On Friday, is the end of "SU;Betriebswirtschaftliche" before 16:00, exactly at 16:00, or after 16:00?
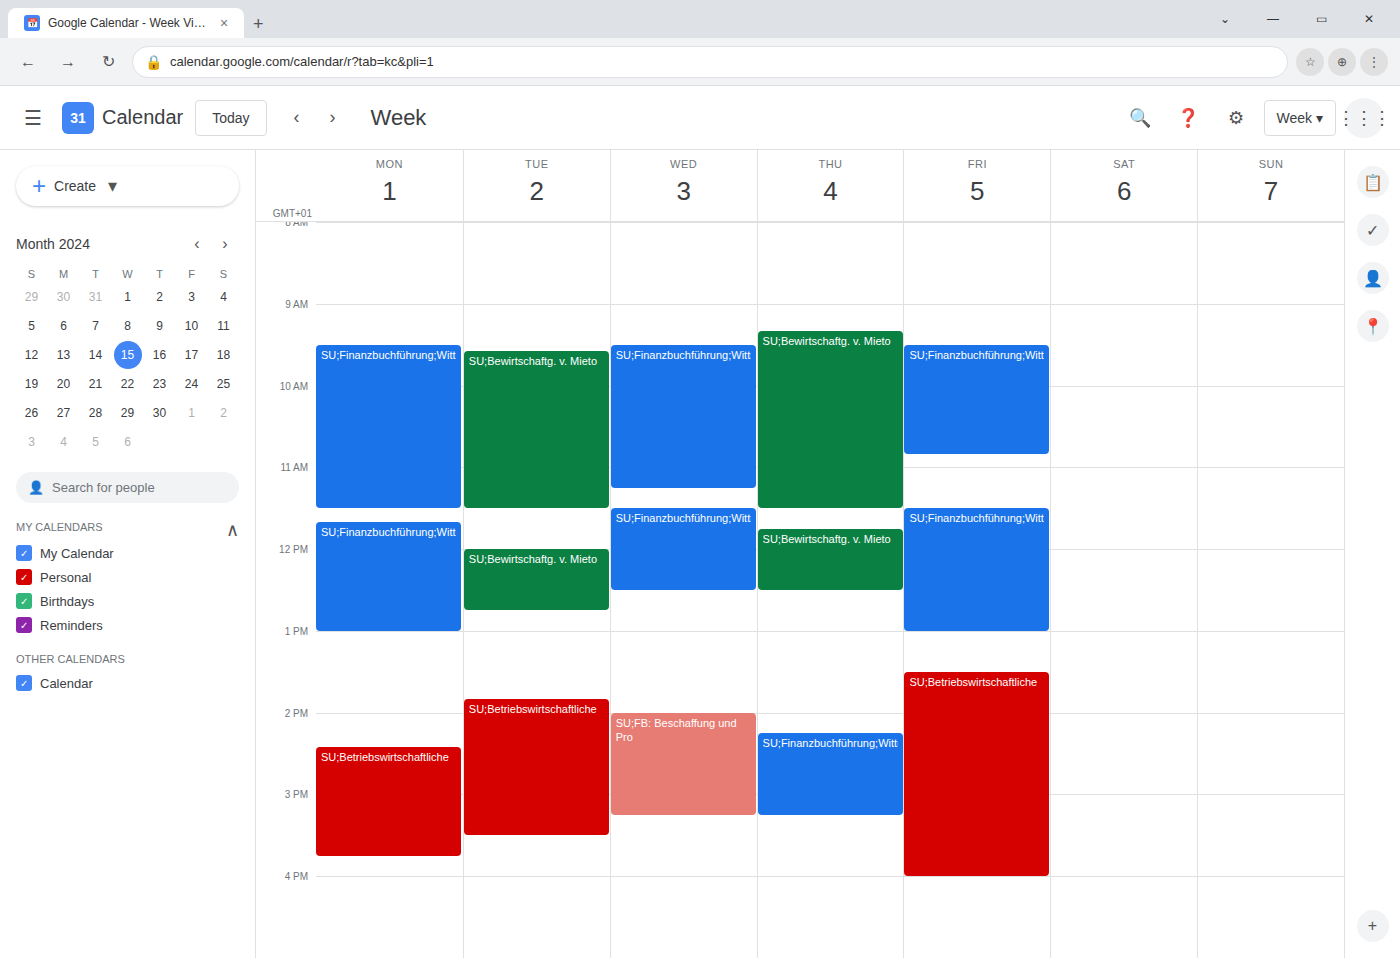
16:00 -- exactly at 16:00, on the 16:00 line.